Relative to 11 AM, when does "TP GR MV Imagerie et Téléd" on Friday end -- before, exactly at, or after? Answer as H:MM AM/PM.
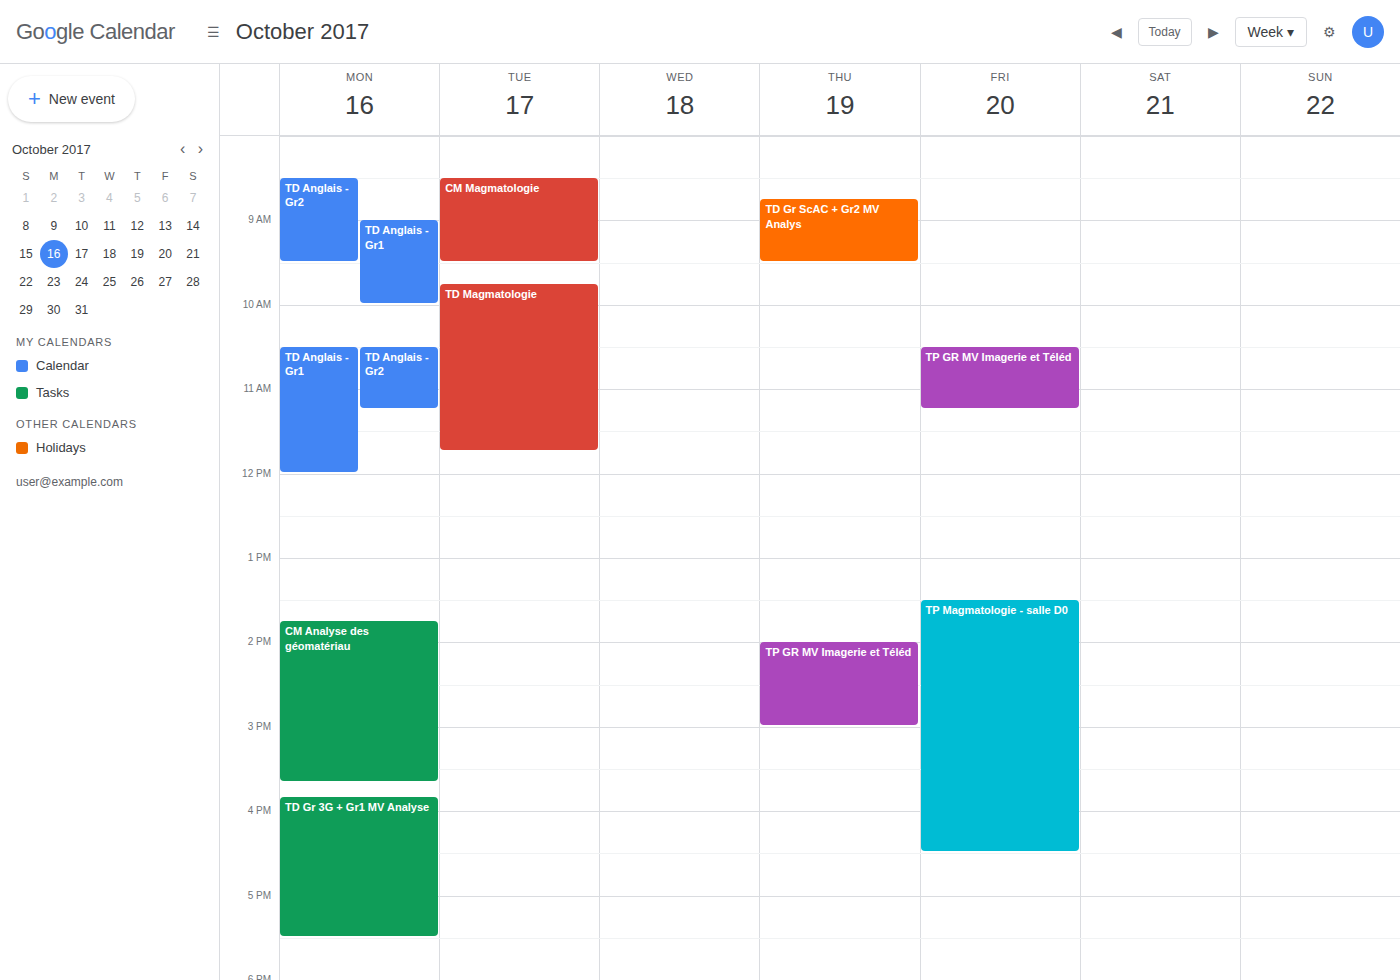
11:15 AM -- after 11 AM, 15 minutes below the 11 AM line.